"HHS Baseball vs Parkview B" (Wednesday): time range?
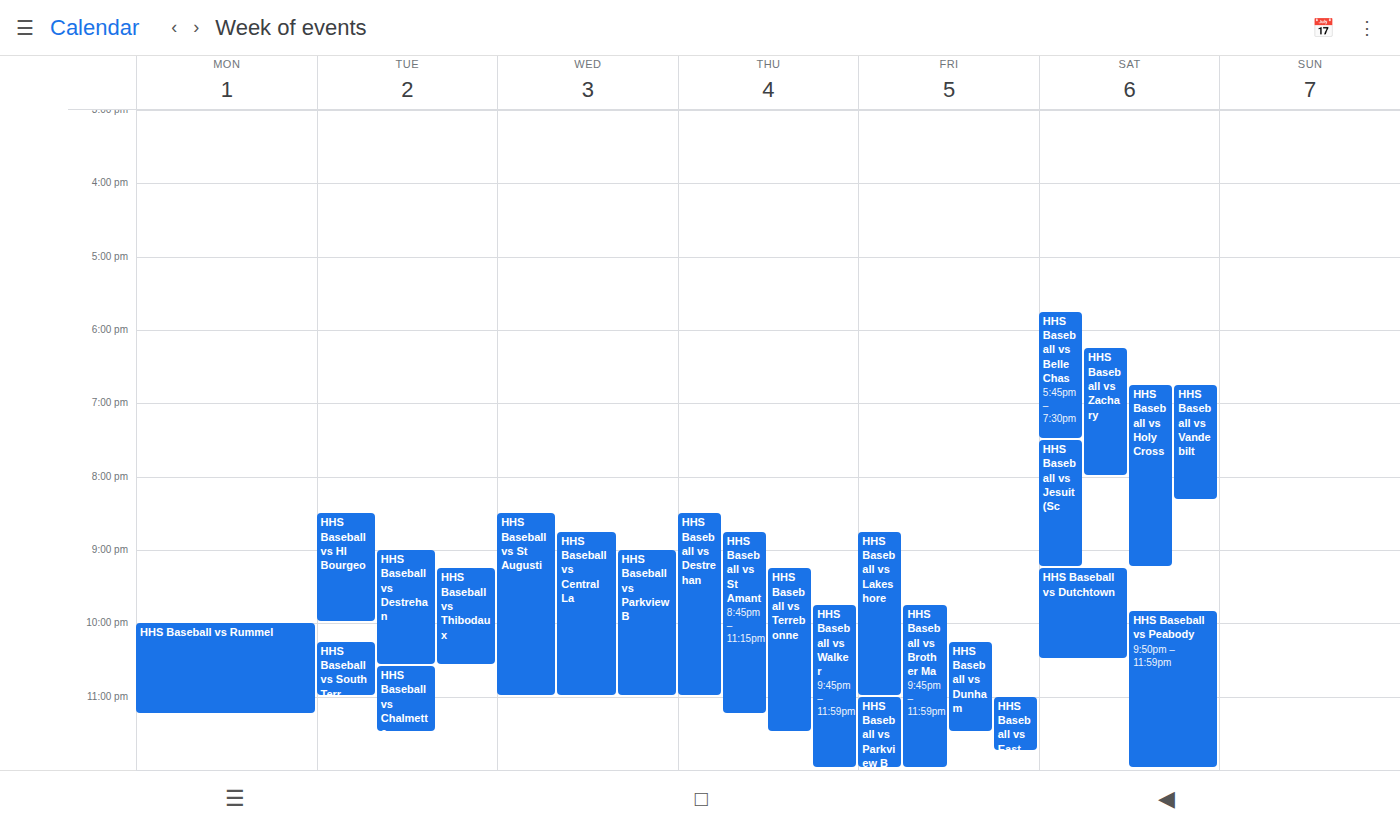
9:00 PM to 11:00 PM